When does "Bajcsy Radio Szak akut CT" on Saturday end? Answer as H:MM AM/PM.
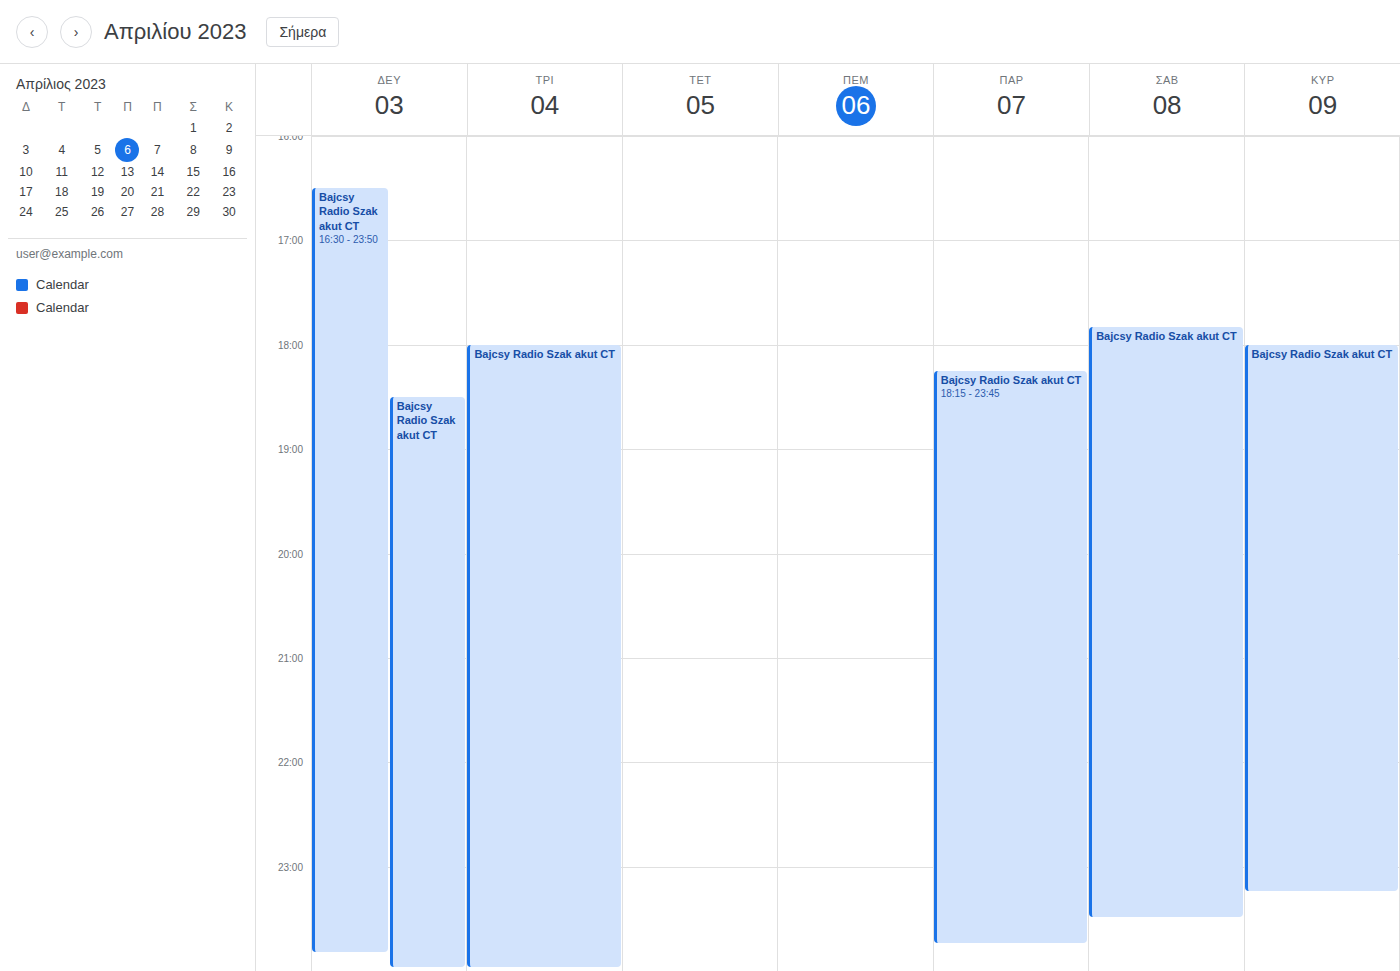
11:30 PM